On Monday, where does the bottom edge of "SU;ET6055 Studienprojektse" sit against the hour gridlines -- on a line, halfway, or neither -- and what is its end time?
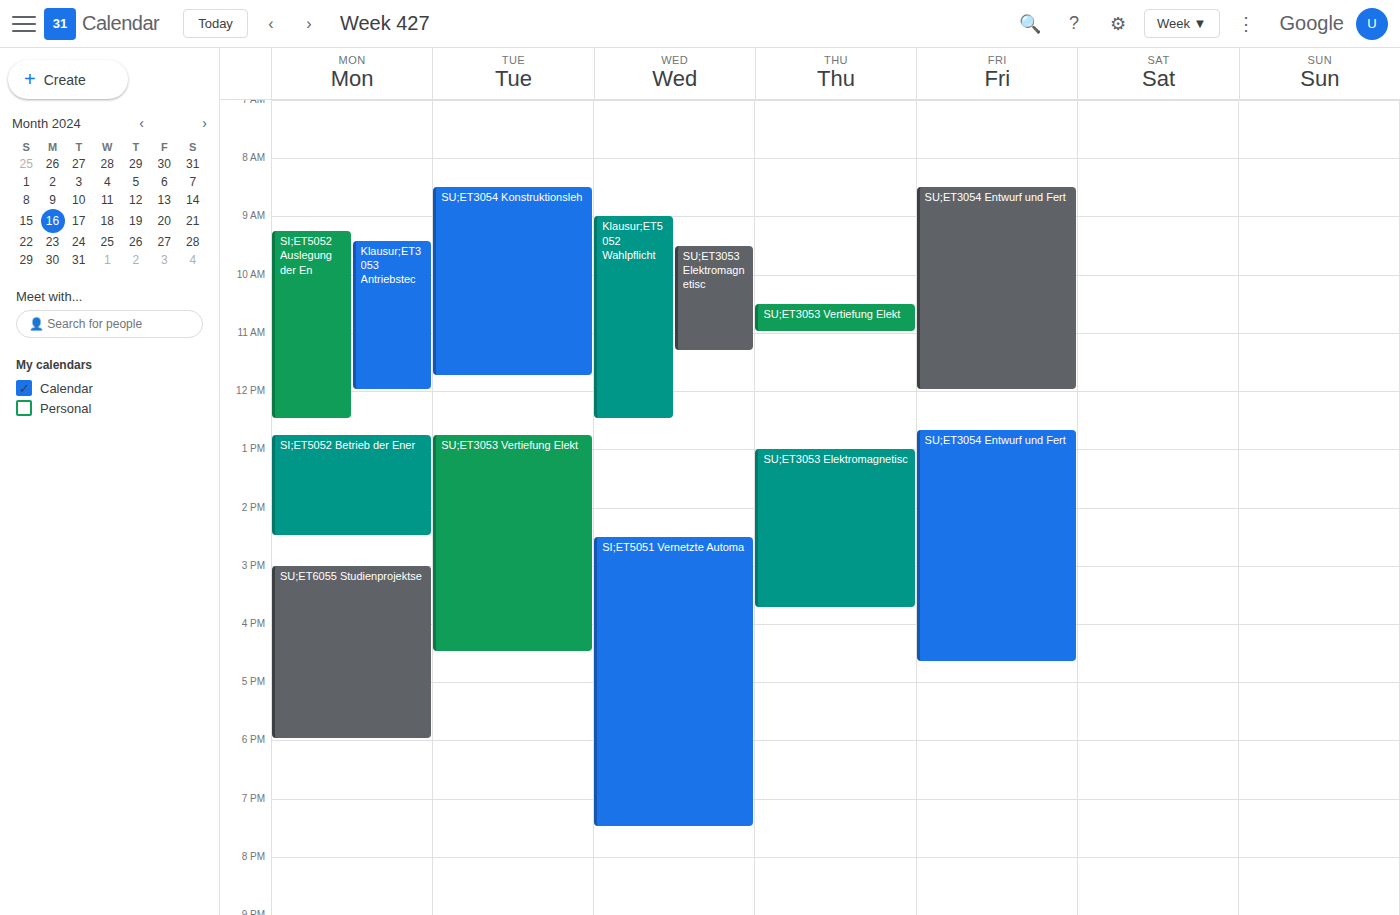
6:00 PM -- exactly on the 6 PM line.